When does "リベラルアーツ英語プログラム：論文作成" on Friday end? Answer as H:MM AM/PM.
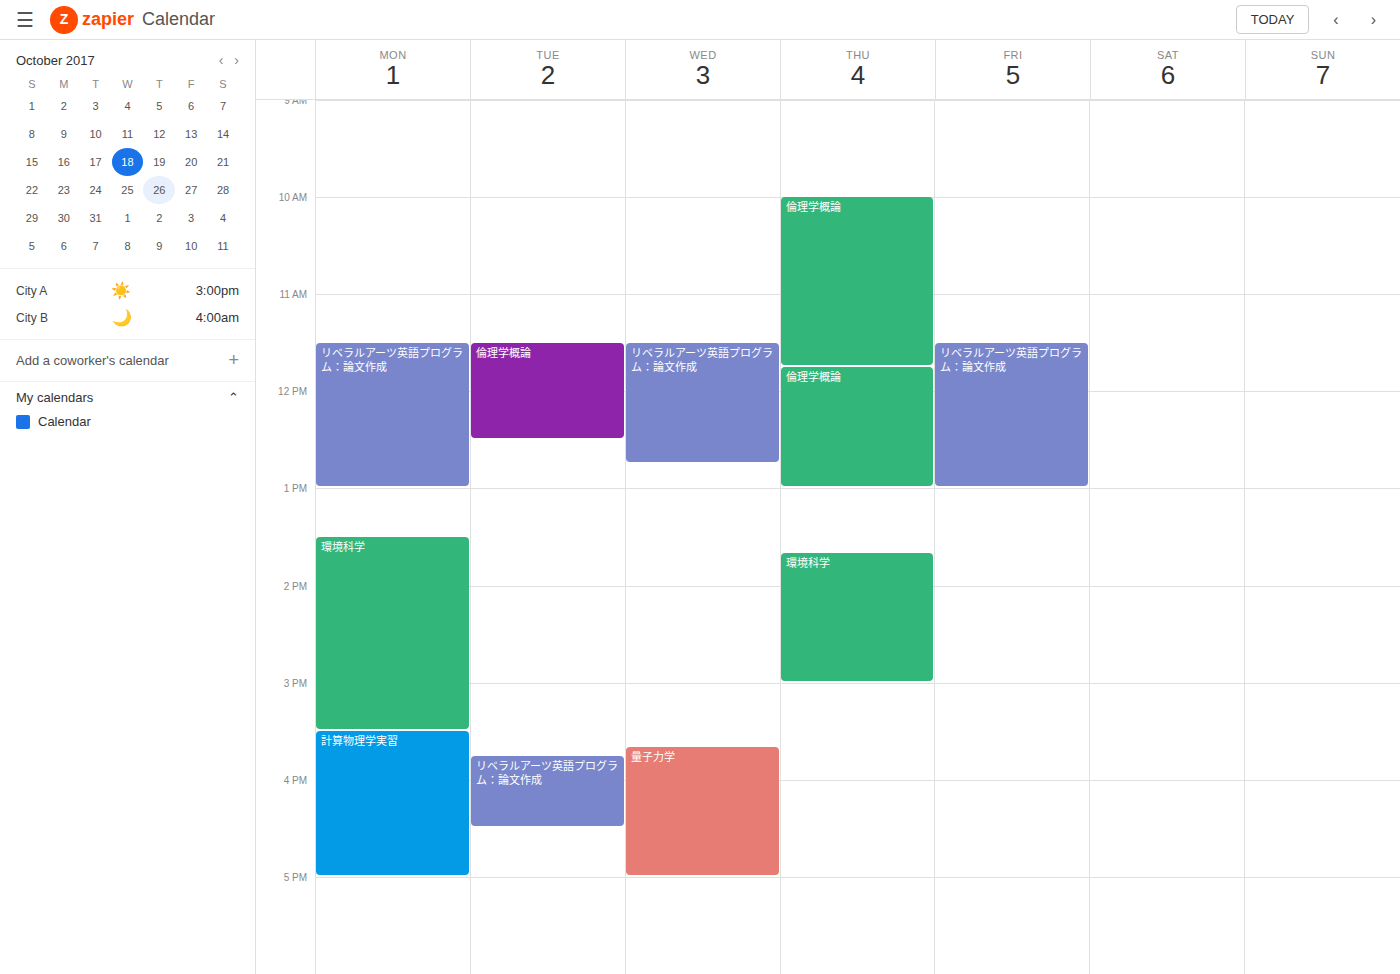
1:00 PM